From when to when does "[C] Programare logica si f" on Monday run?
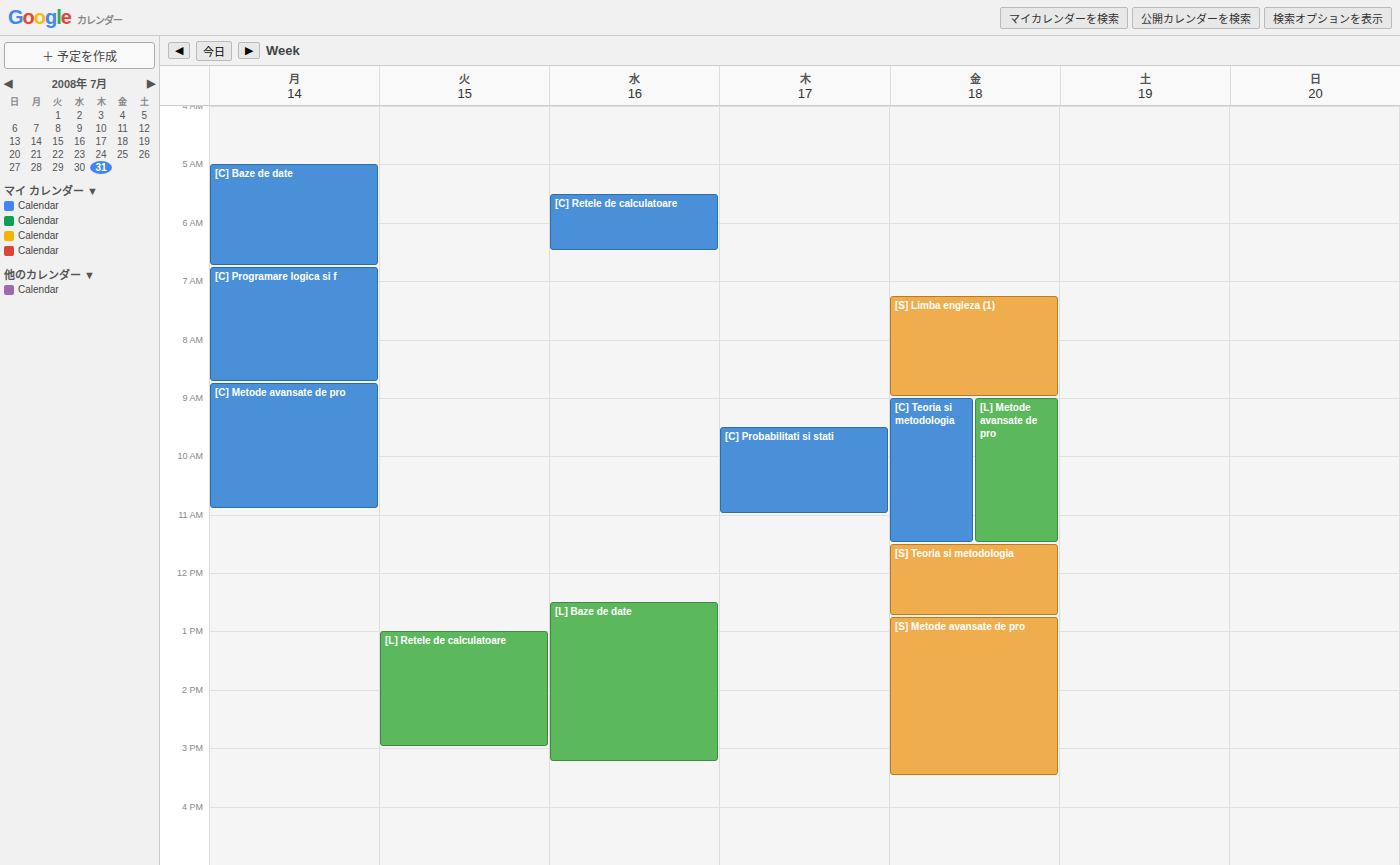
6:45 AM to 8:45 AM